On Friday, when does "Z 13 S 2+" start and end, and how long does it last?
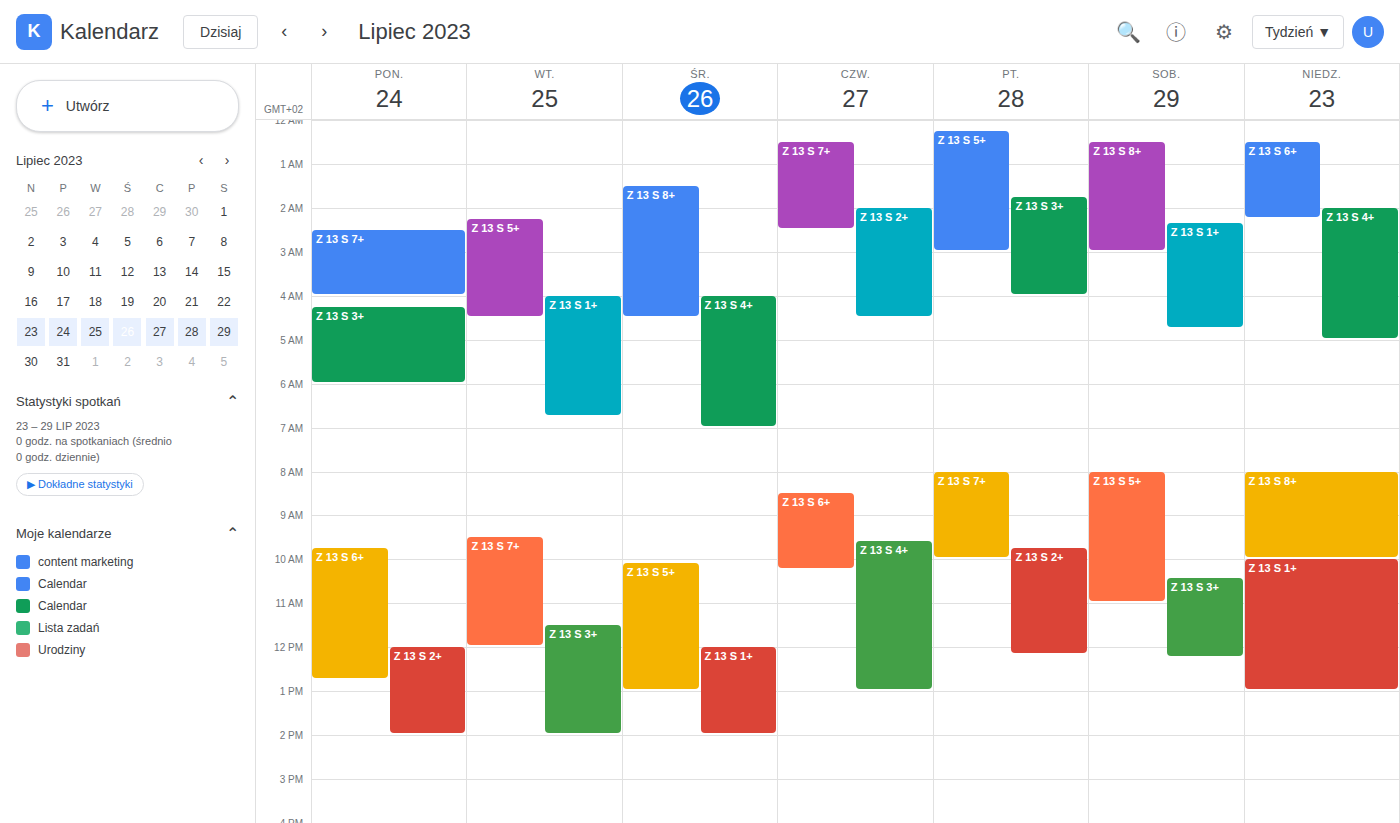
09:45 to 12:10, 2 hours 25 minutes